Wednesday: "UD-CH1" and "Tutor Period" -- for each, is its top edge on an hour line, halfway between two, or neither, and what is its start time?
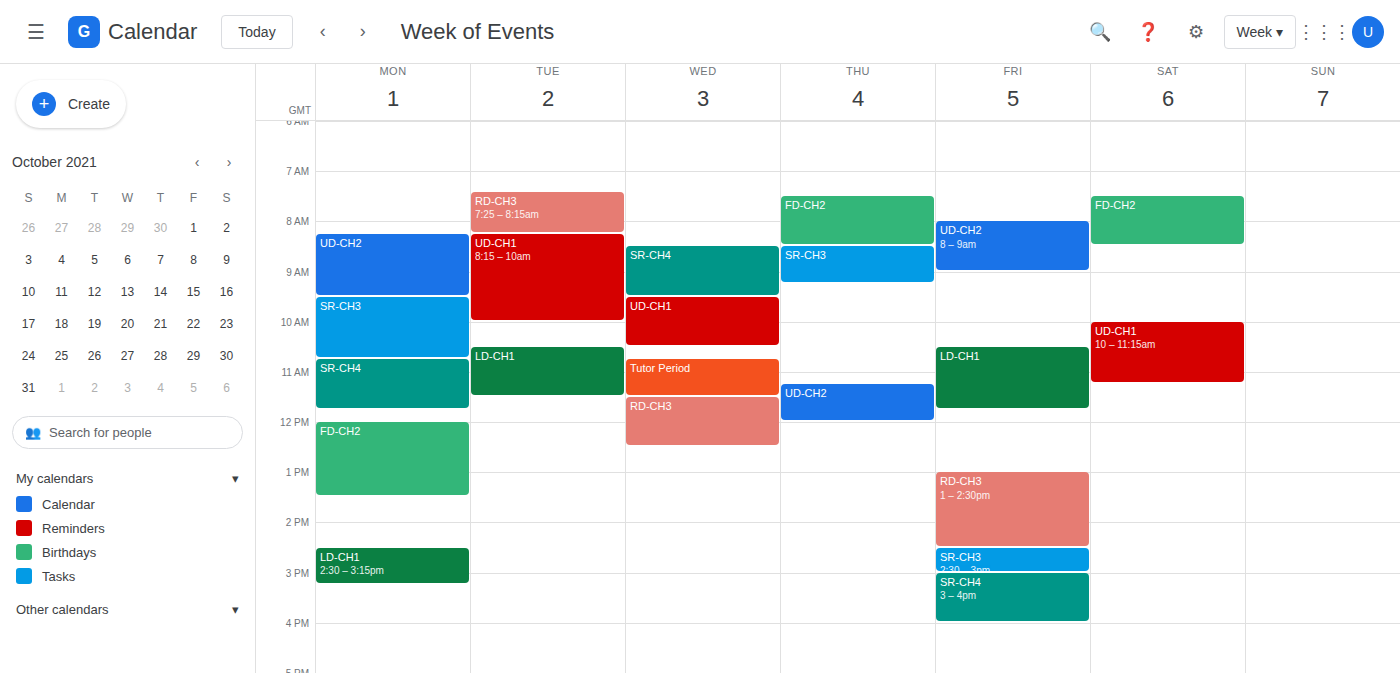
"UD-CH1": 9:30 AM, halfway between the 9 AM and 10 AM lines. "Tutor Period": 10:45 AM, neither: three quarters of the way from the 10 AM line to the 11 AM line.